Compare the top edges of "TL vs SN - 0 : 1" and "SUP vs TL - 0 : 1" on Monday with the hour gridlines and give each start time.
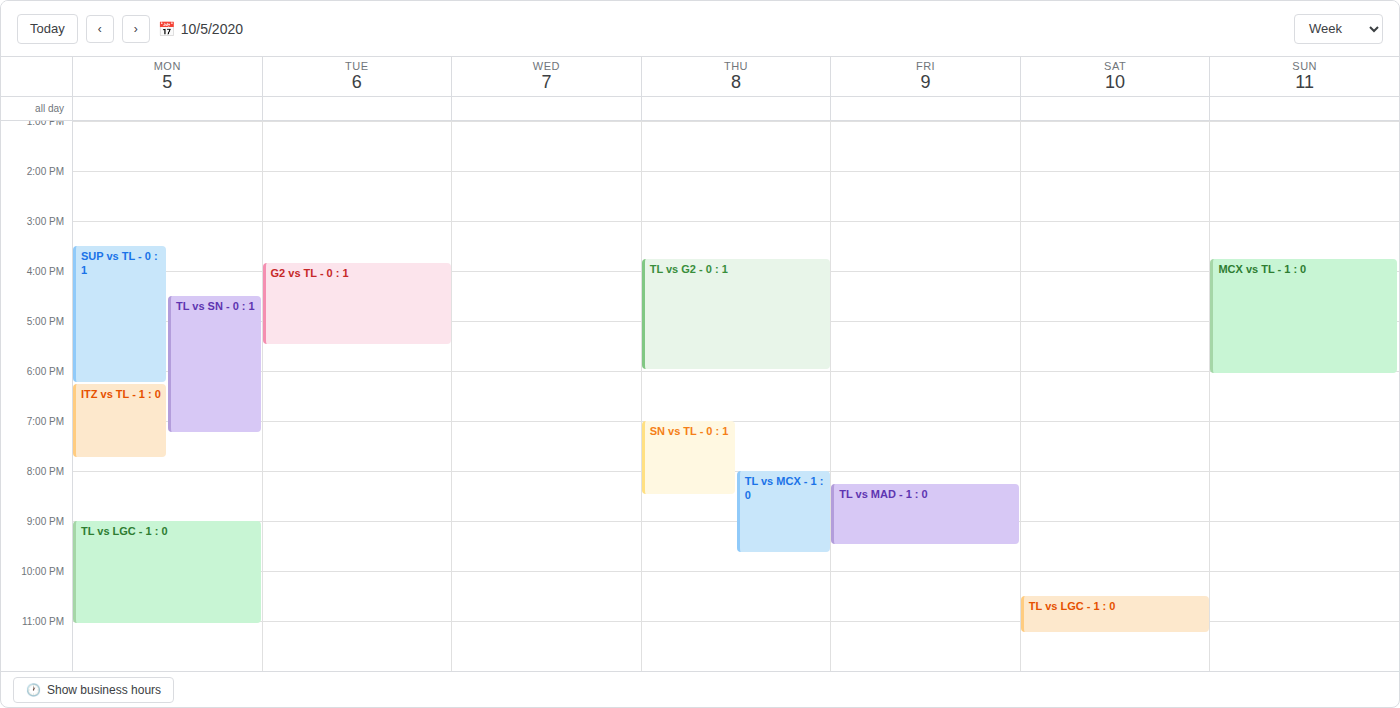
"TL vs SN - 0 : 1": 4:30 PM, halfway between the 4 PM and 5 PM lines. "SUP vs TL - 0 : 1": 3:30 PM, halfway between the 3 PM and 4 PM lines.